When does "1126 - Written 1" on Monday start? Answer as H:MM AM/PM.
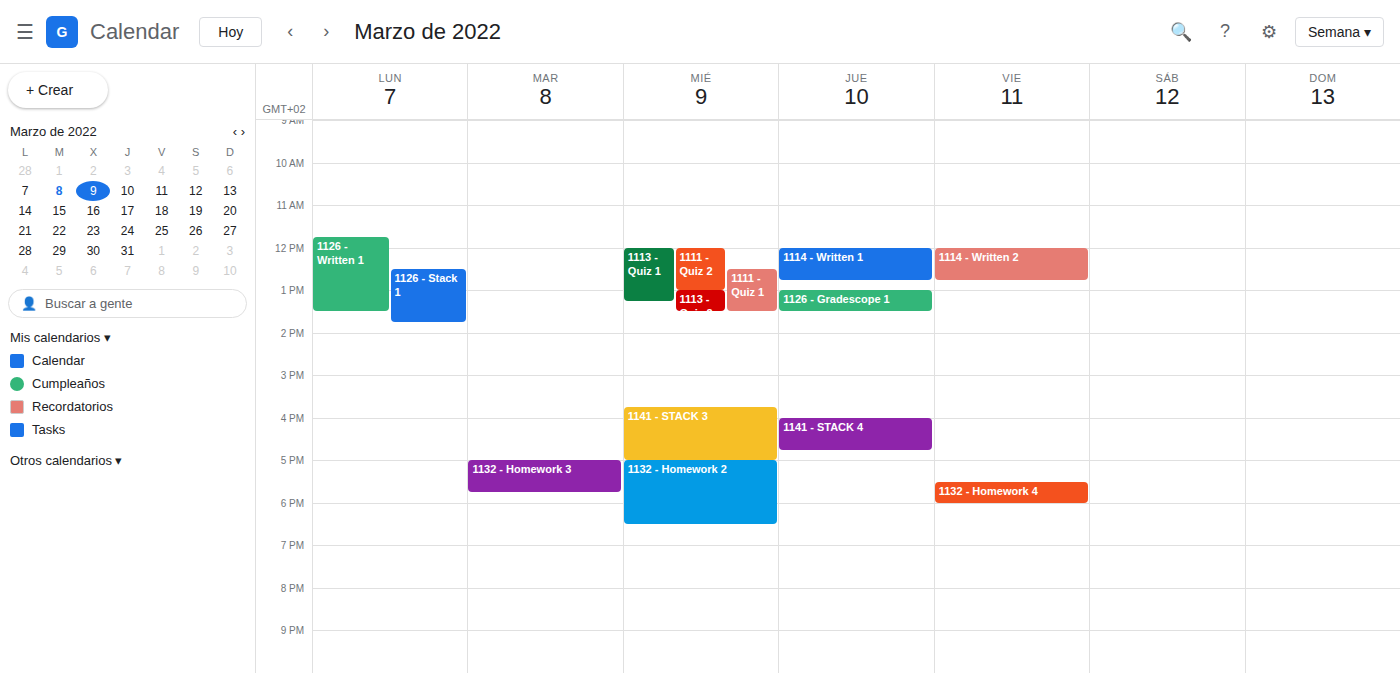
11:45 AM